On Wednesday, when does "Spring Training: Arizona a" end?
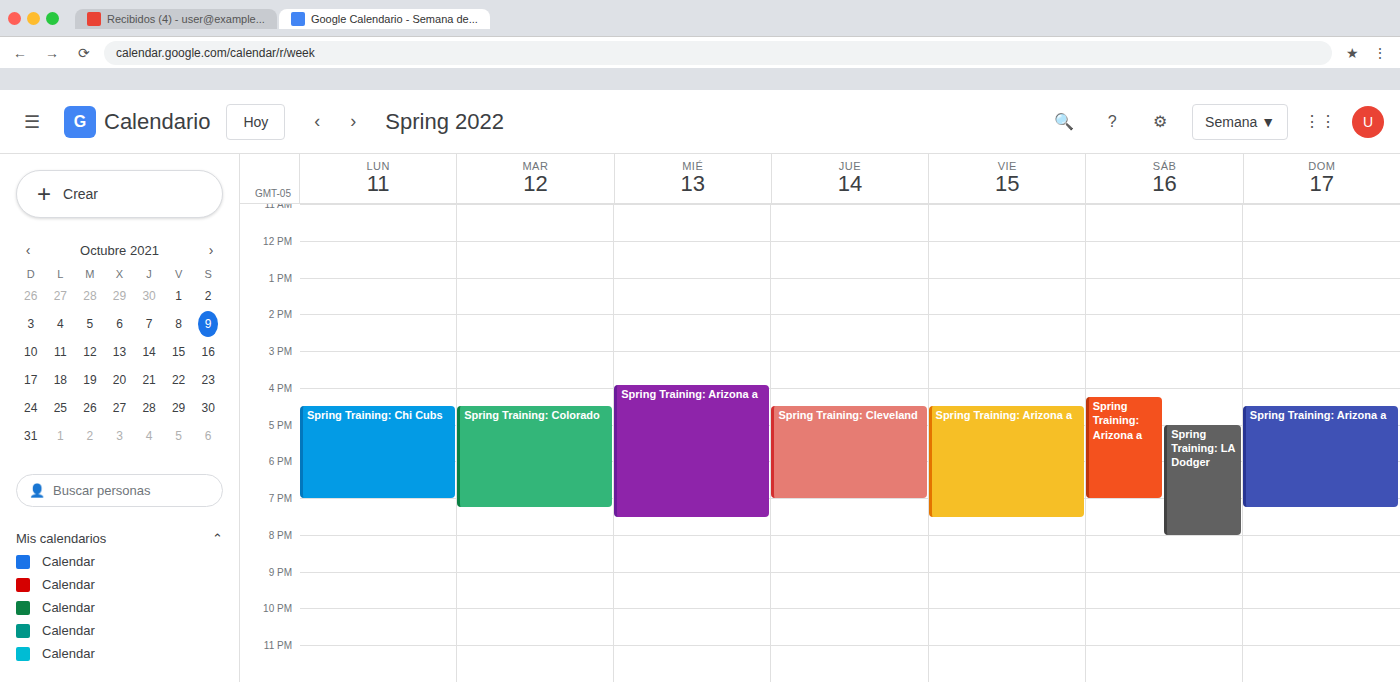
19:30